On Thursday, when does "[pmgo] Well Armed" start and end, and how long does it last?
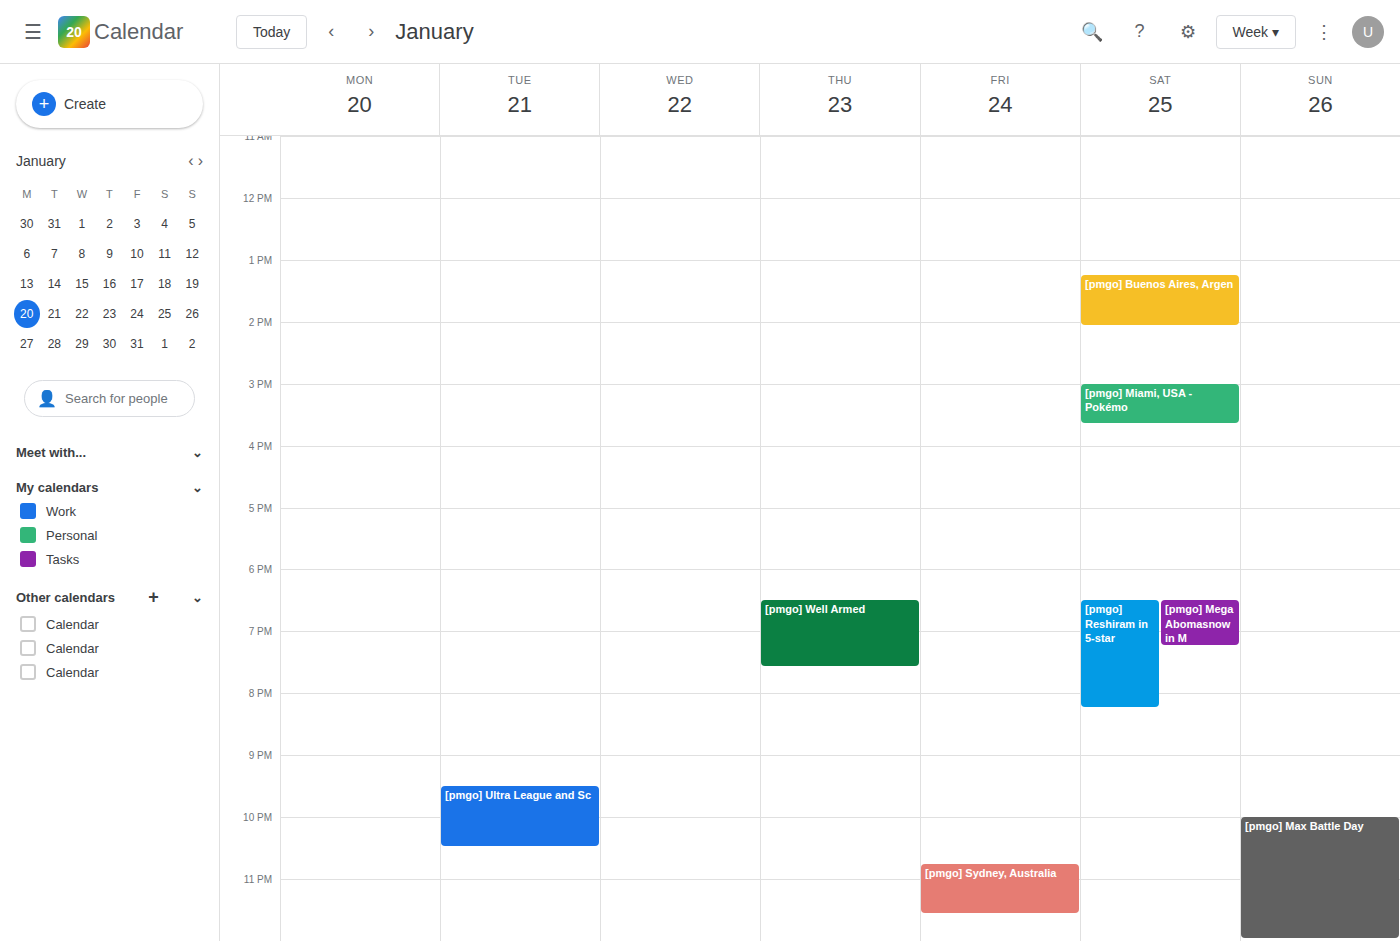
6:30 PM to 7:35 PM, 1 hour 5 minutes